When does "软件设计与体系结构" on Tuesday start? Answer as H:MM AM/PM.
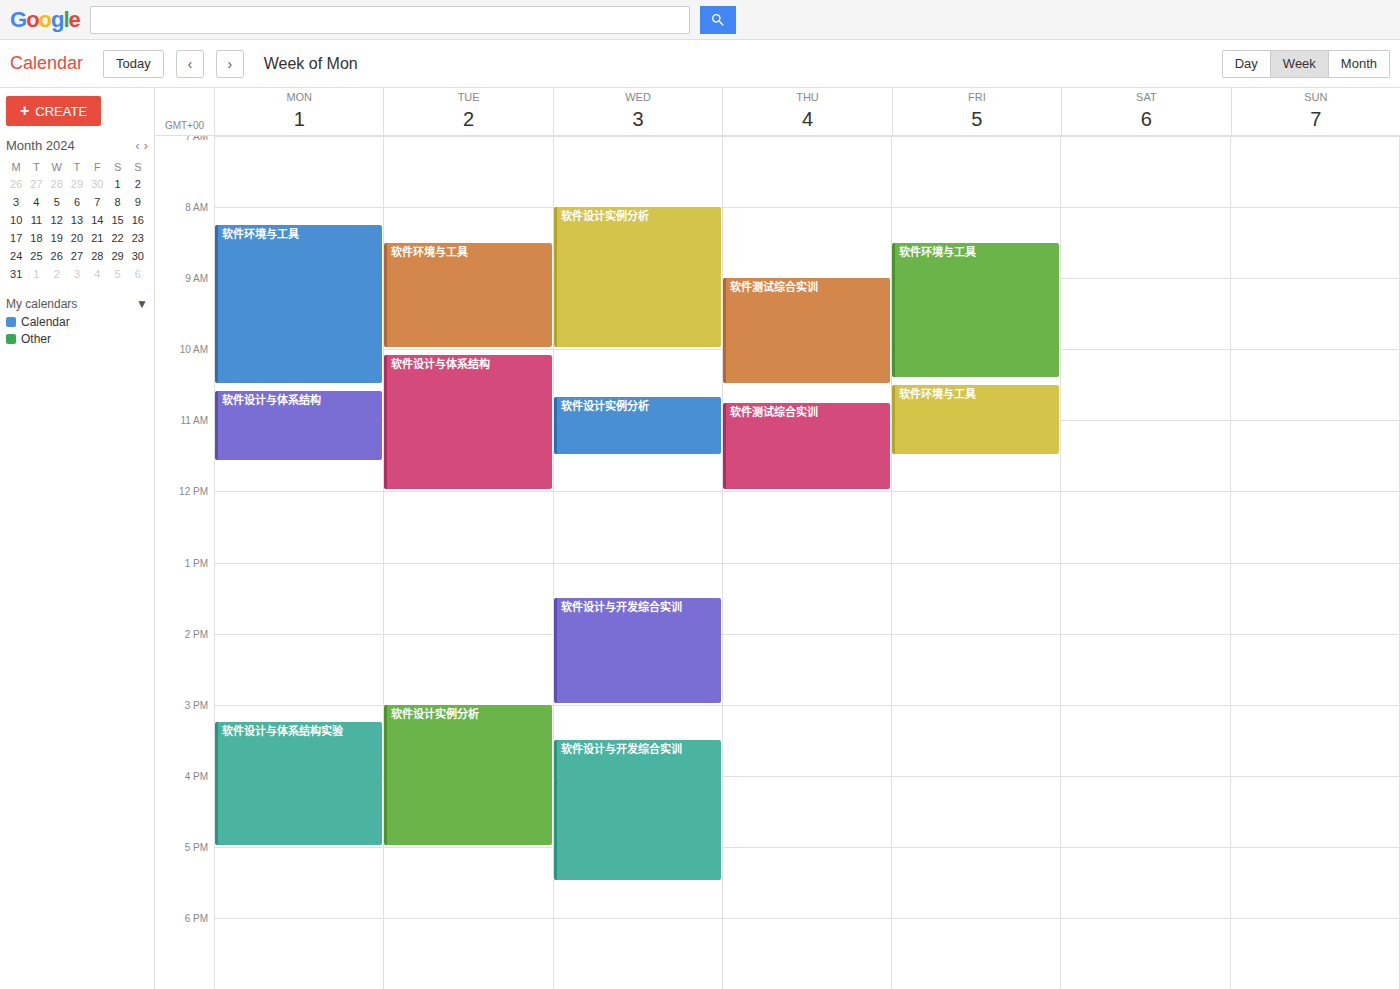
10:05 AM